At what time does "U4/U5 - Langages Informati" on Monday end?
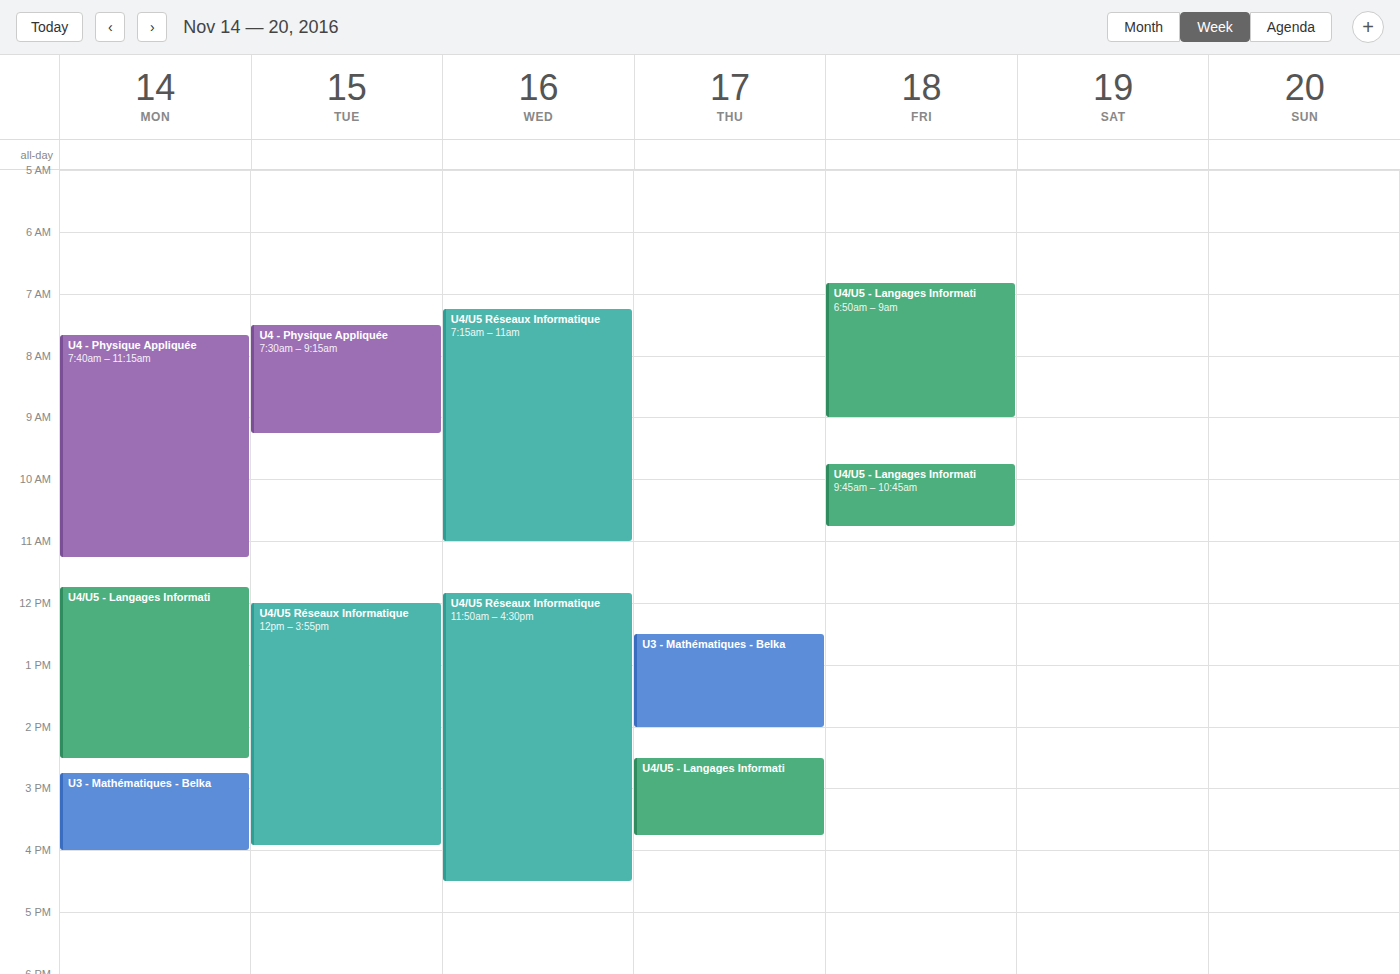
14:30